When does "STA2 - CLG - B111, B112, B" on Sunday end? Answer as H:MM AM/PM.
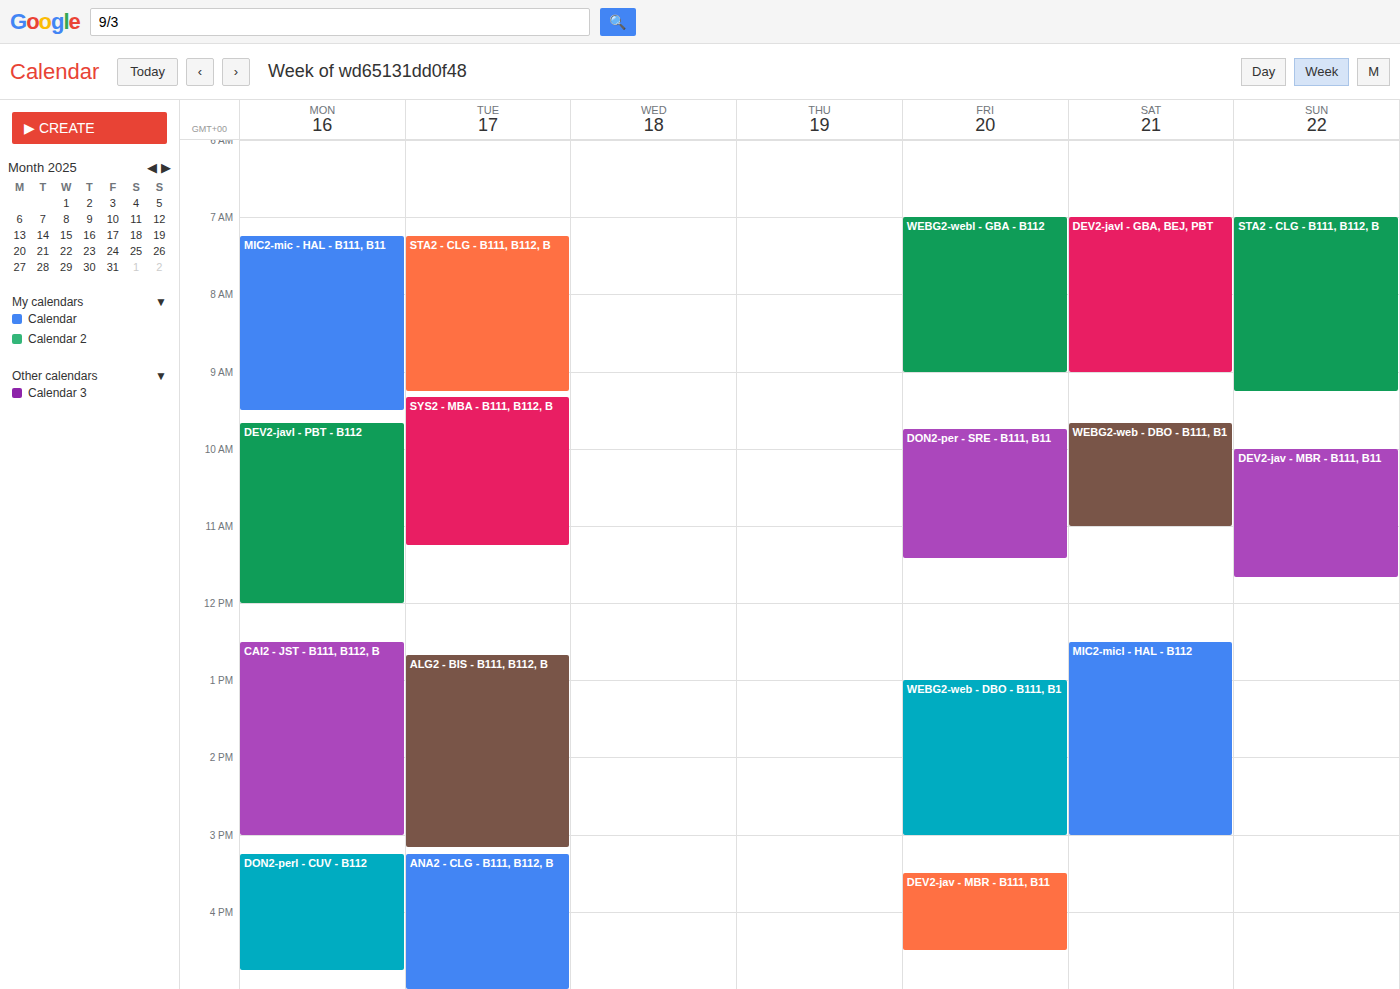
9:15 AM